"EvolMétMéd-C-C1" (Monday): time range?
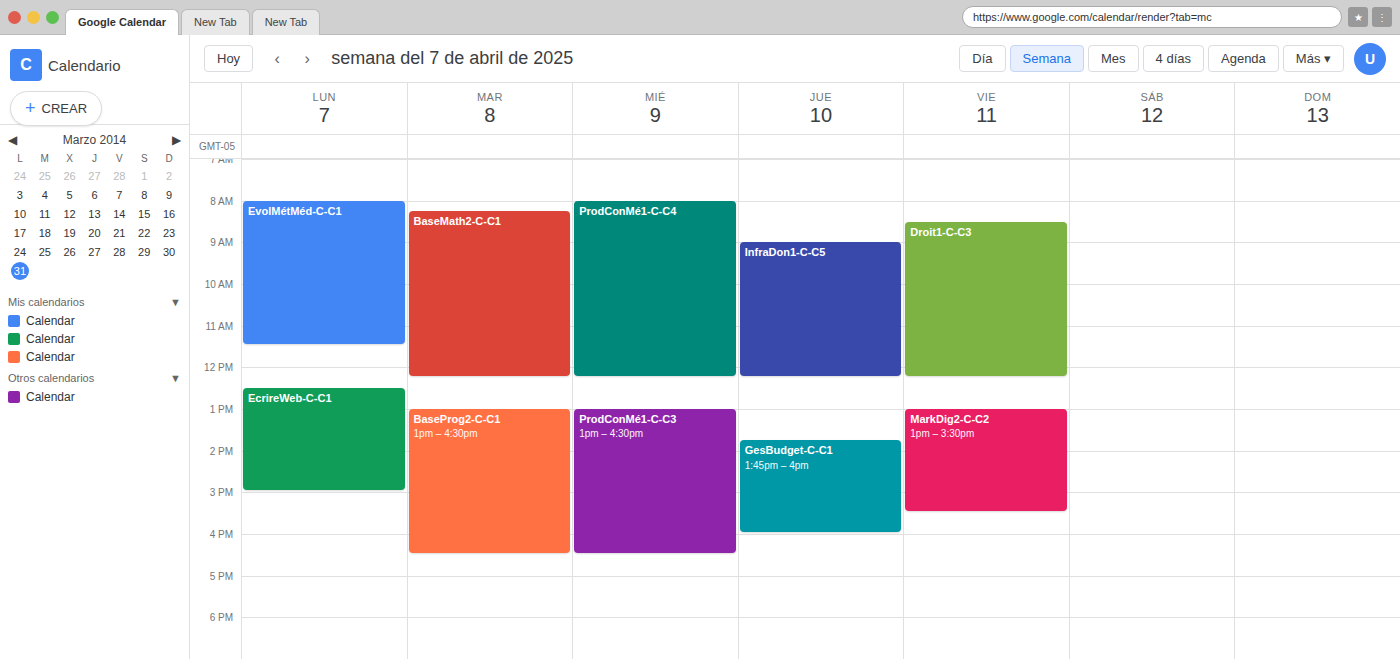
08:00 to 11:30